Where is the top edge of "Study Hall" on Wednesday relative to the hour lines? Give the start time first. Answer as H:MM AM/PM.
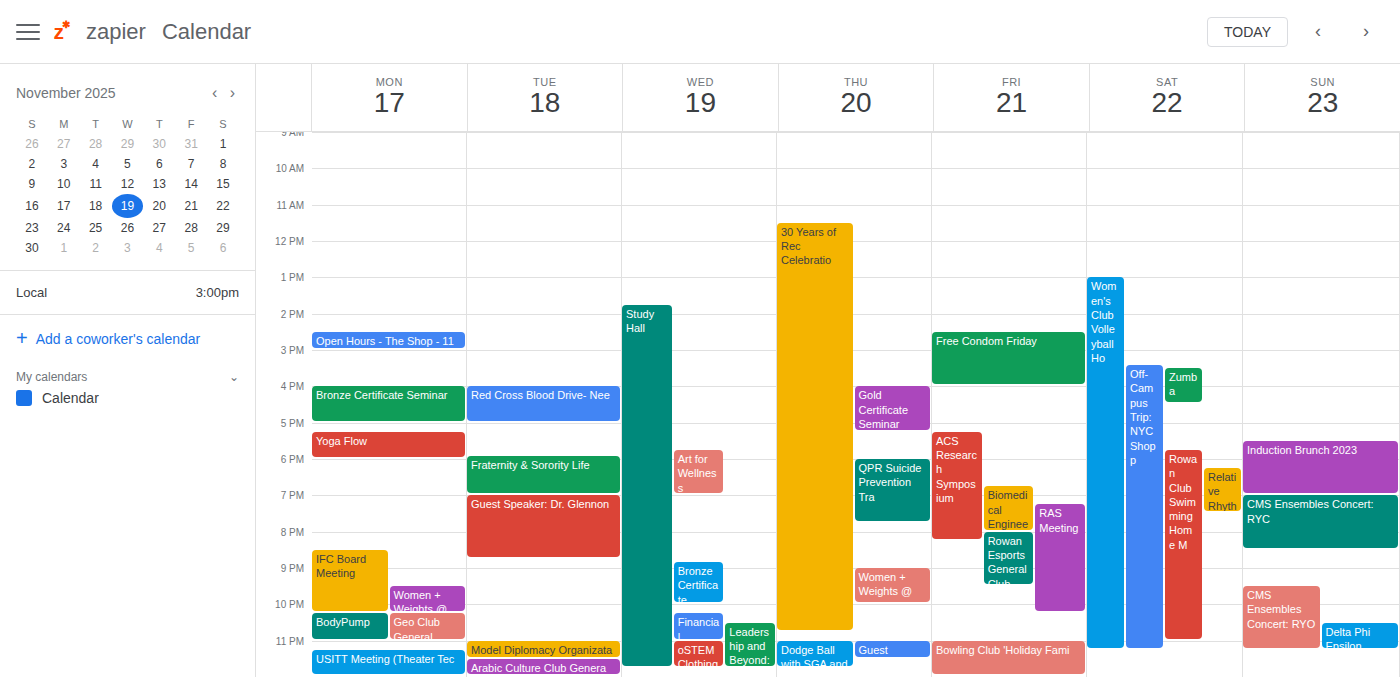
1:45 PM -- neither: three quarters of the way from the 1 PM line to the 2 PM line.